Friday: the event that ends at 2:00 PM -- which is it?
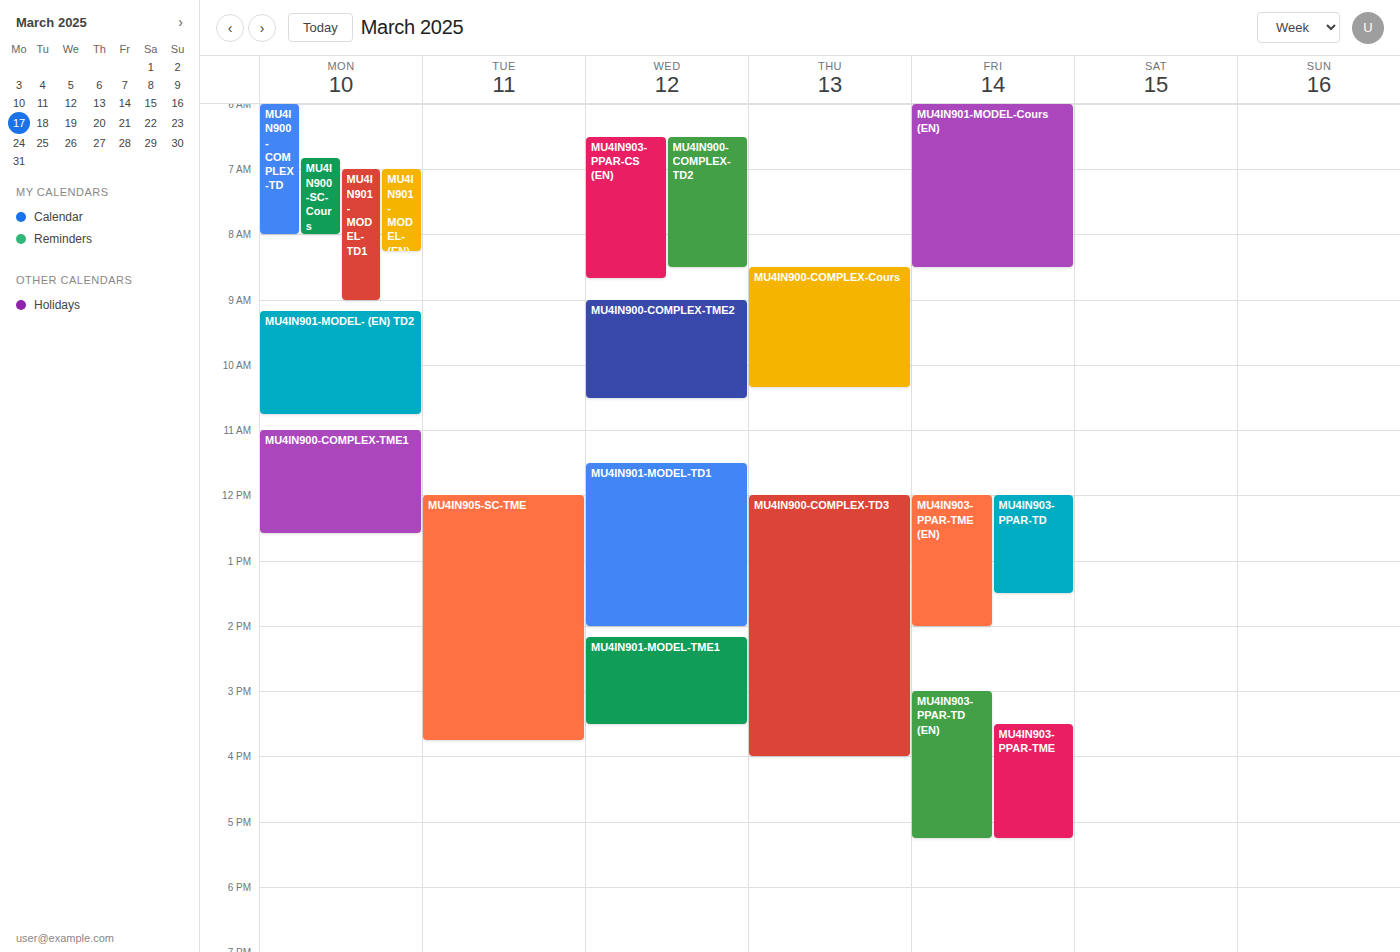
"MU4IN903-PPAR-TME (EN)"